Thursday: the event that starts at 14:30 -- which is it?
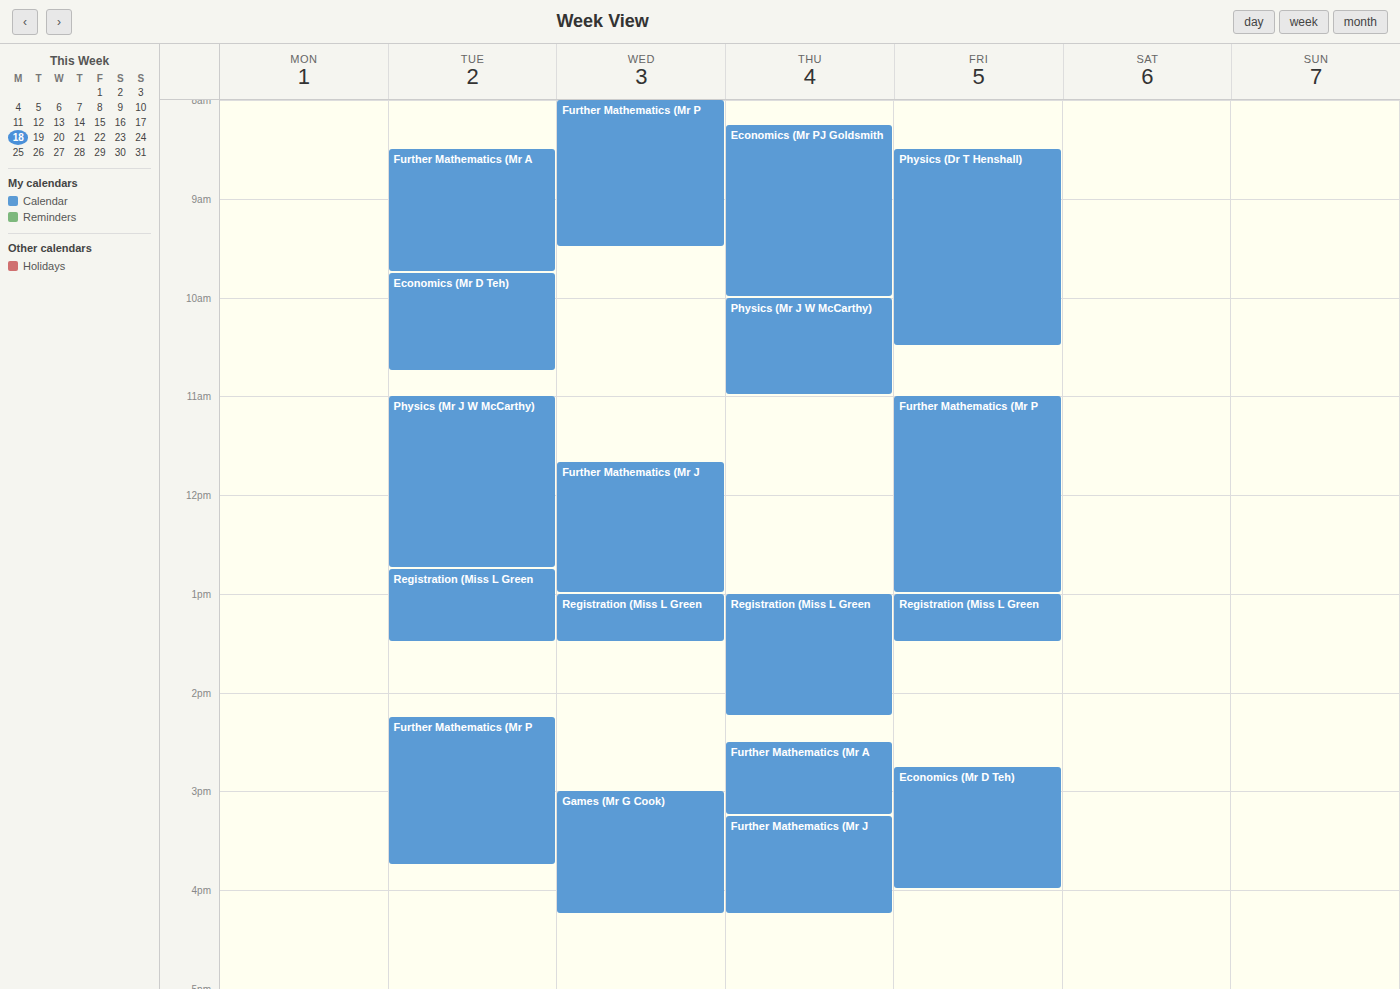
"Further Mathematics (Mr A"